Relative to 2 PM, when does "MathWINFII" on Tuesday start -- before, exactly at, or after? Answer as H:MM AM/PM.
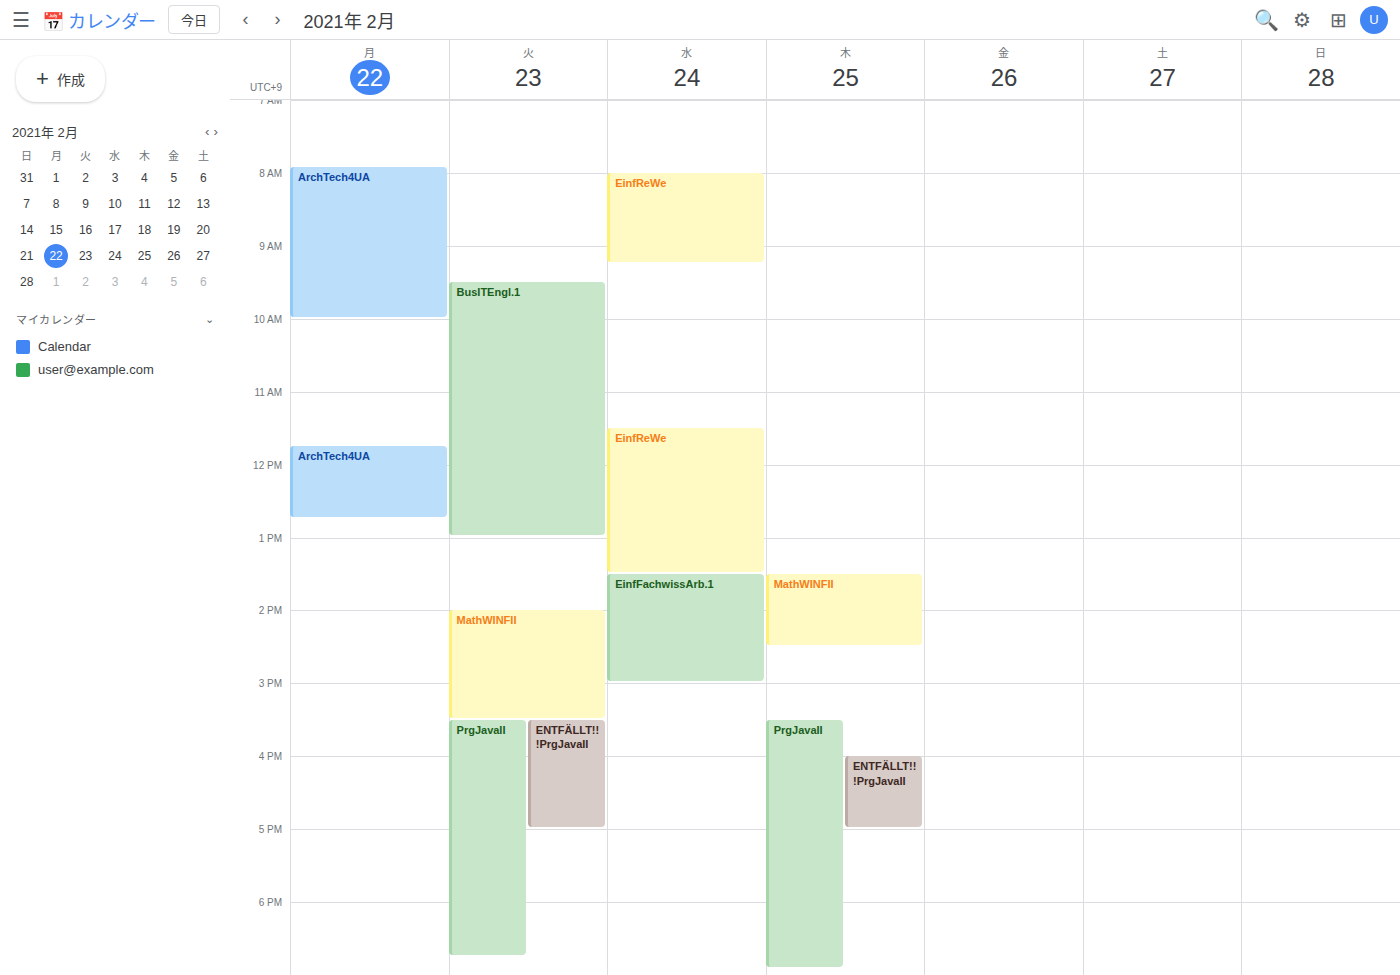
2:00 PM -- exactly at 2 PM, on the 2 PM line.